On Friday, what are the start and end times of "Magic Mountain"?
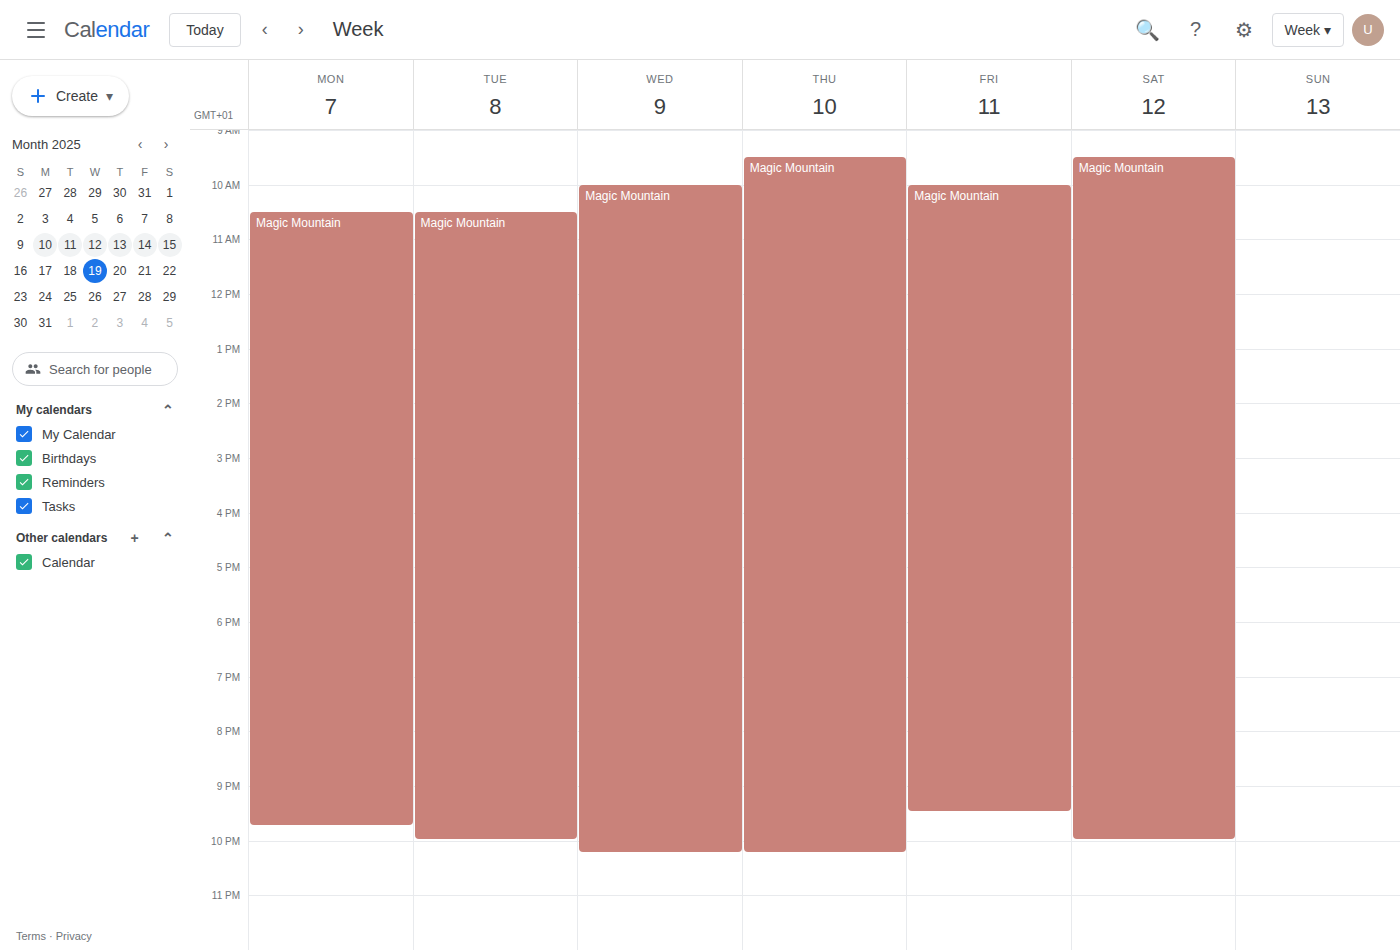
10:00 AM to 9:30 PM